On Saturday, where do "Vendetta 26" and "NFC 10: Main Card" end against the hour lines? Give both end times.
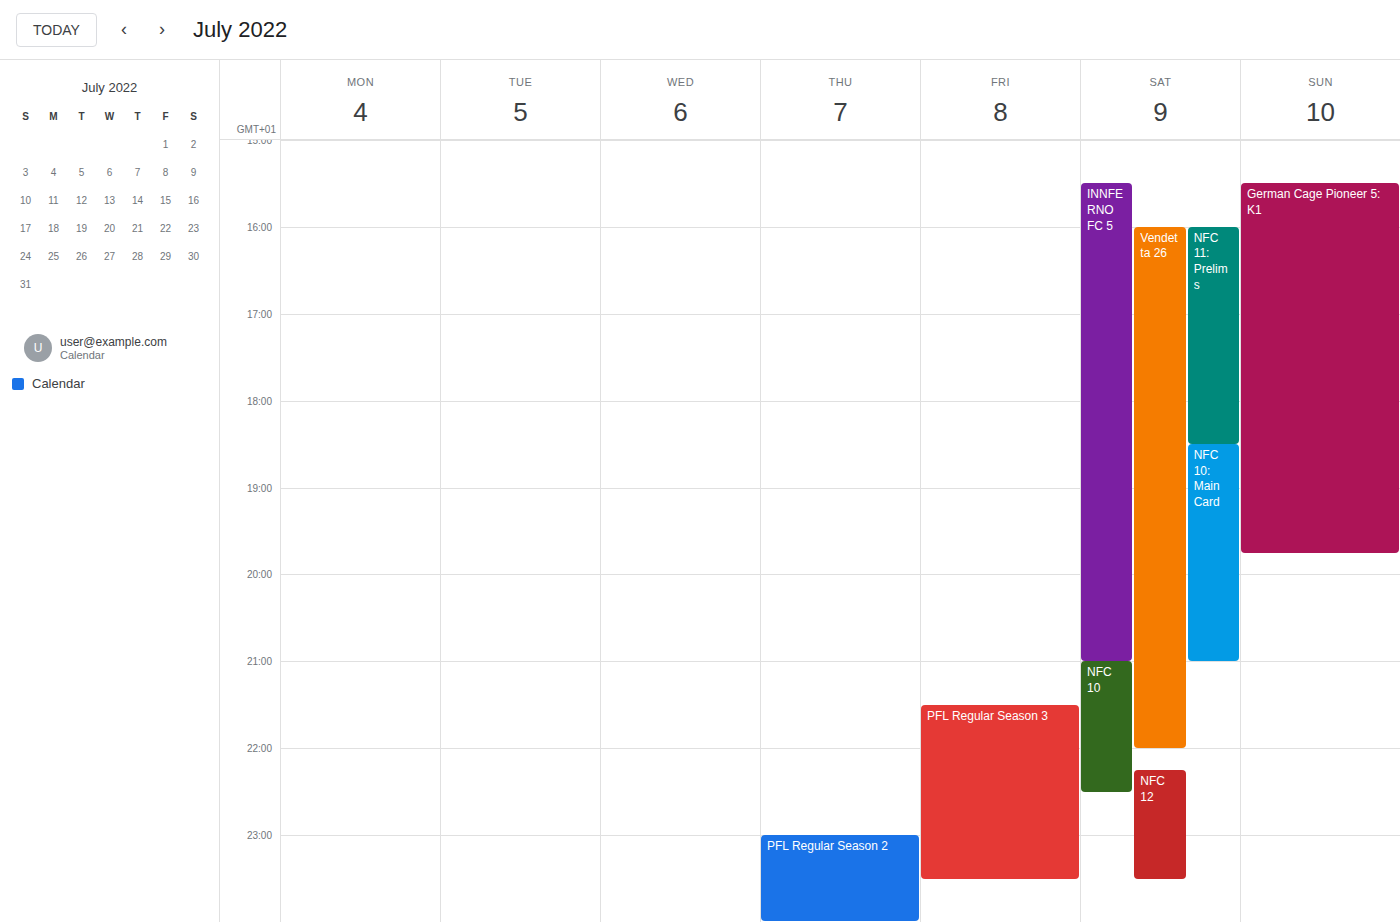
"Vendetta 26": 10:00 PM, exactly on the 10 PM line. "NFC 10: Main Card": 9:00 PM, exactly on the 9 PM line.